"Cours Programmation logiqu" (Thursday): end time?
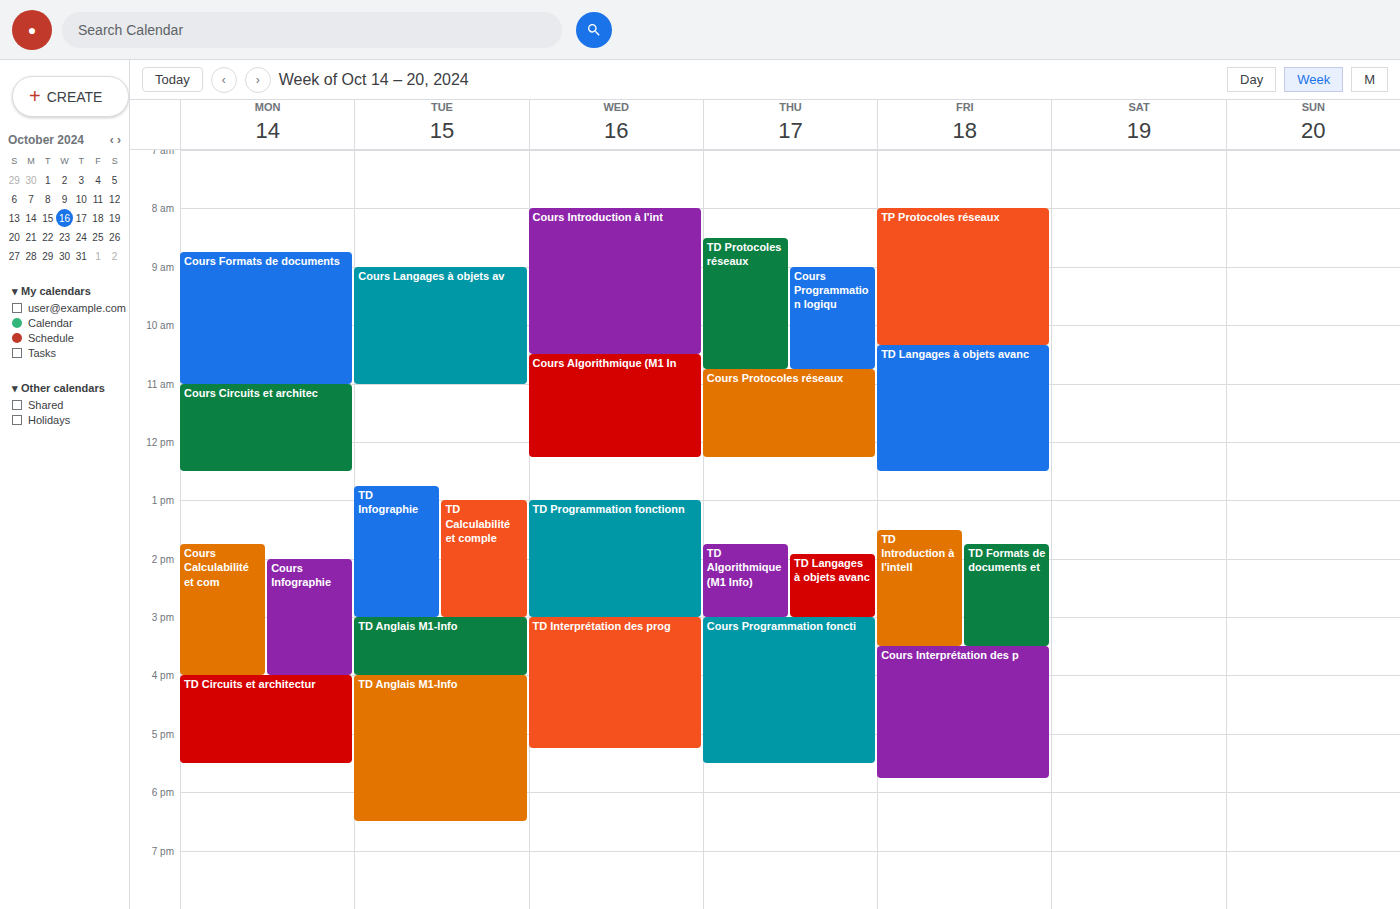
10:45 AM